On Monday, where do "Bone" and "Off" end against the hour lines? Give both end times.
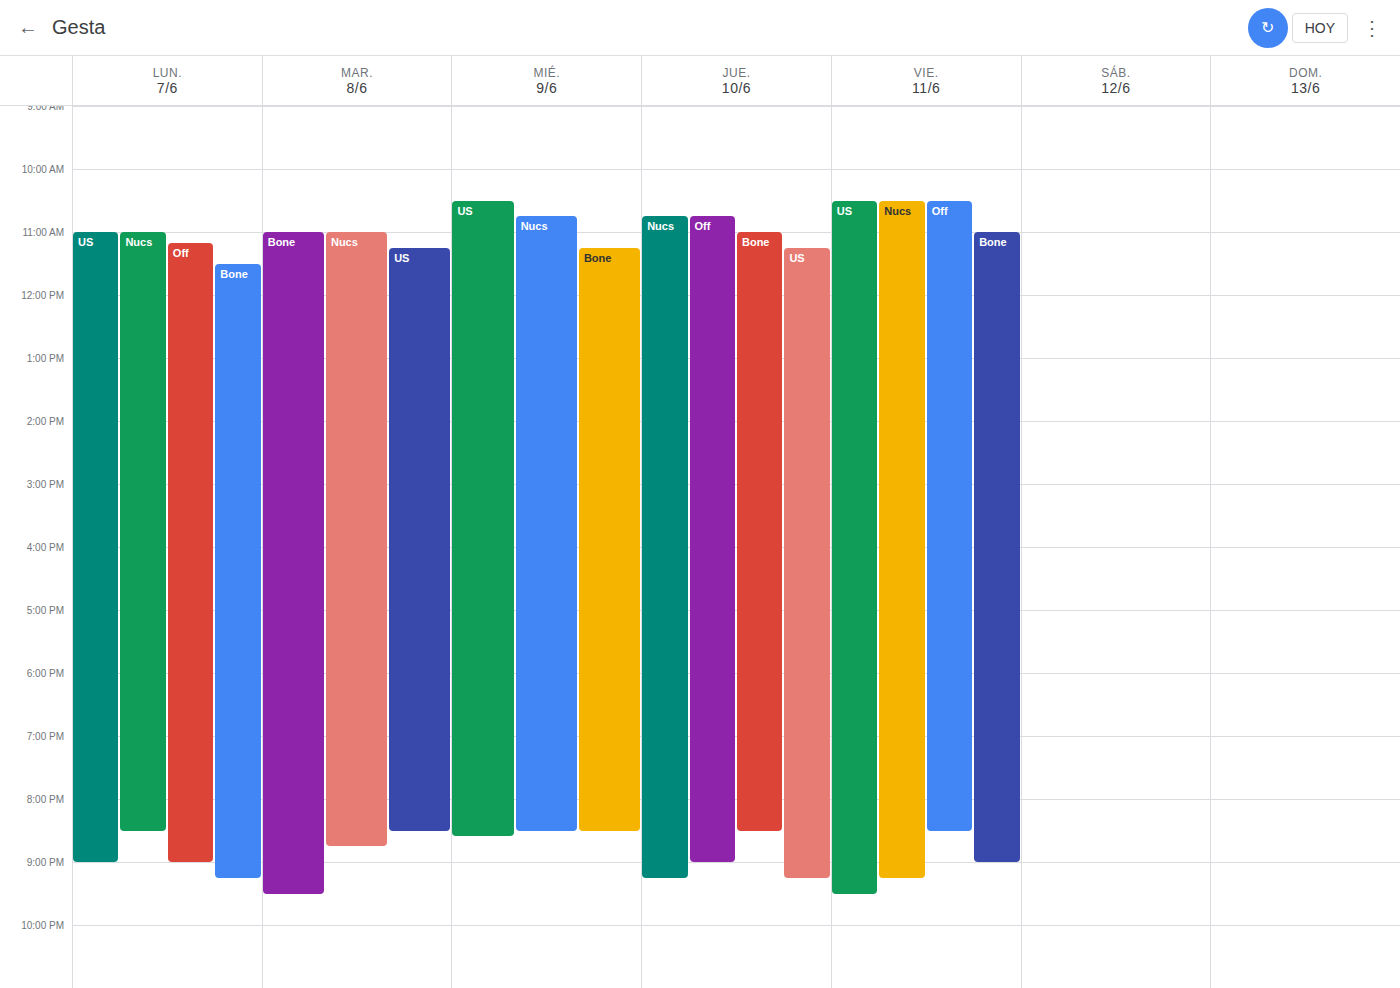
"Bone": 9:15 PM, neither: a quarter of the way from the 9 PM line to the 10 PM line. "Off": 9:00 PM, exactly on the 9 PM line.